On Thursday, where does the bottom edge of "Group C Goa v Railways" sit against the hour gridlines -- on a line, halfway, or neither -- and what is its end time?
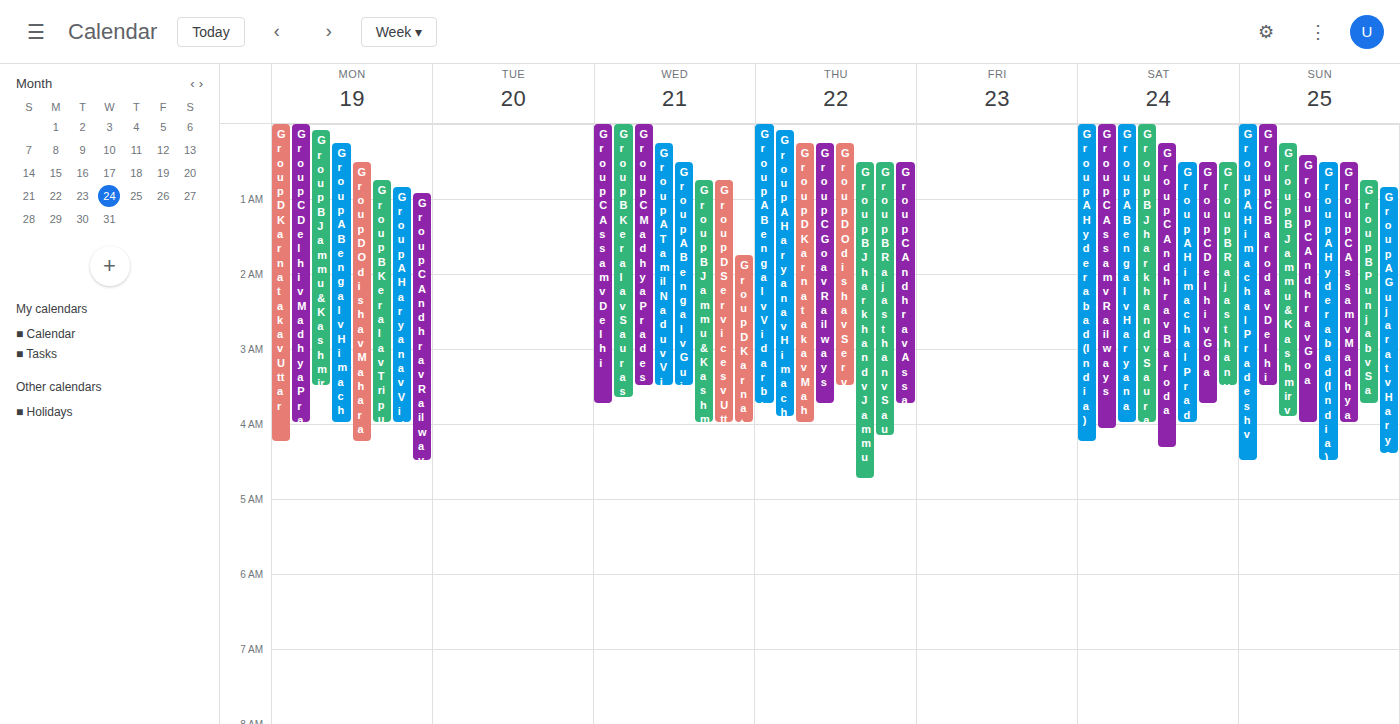
3:45 AM -- neither: three quarters of the way from the 3 AM line to the 4 AM line.